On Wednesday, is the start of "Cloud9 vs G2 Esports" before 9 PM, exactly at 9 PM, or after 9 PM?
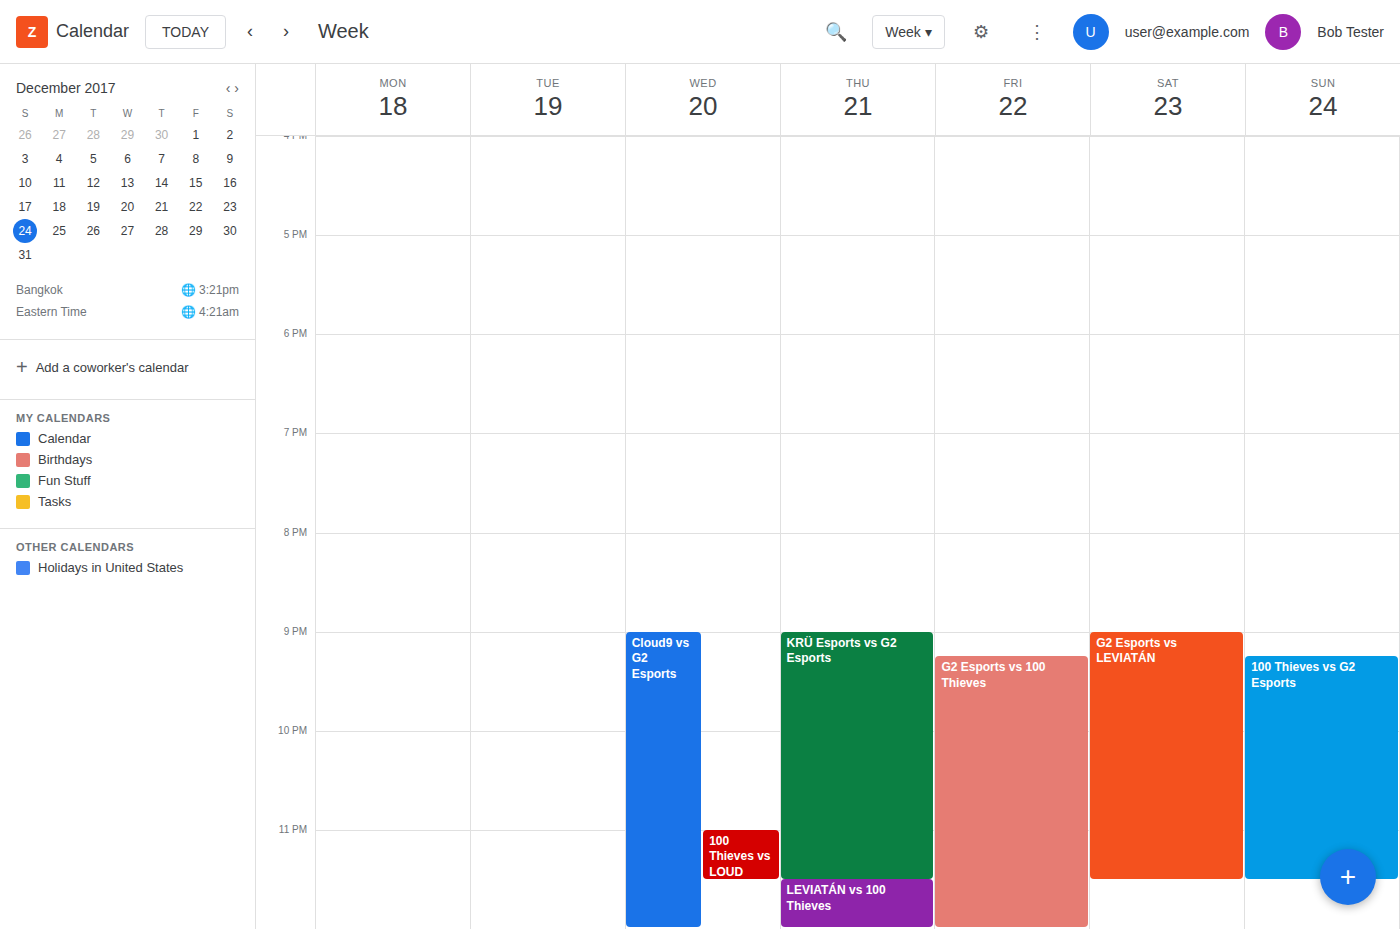
9:00 PM -- exactly at 9 PM, on the 9 PM line.